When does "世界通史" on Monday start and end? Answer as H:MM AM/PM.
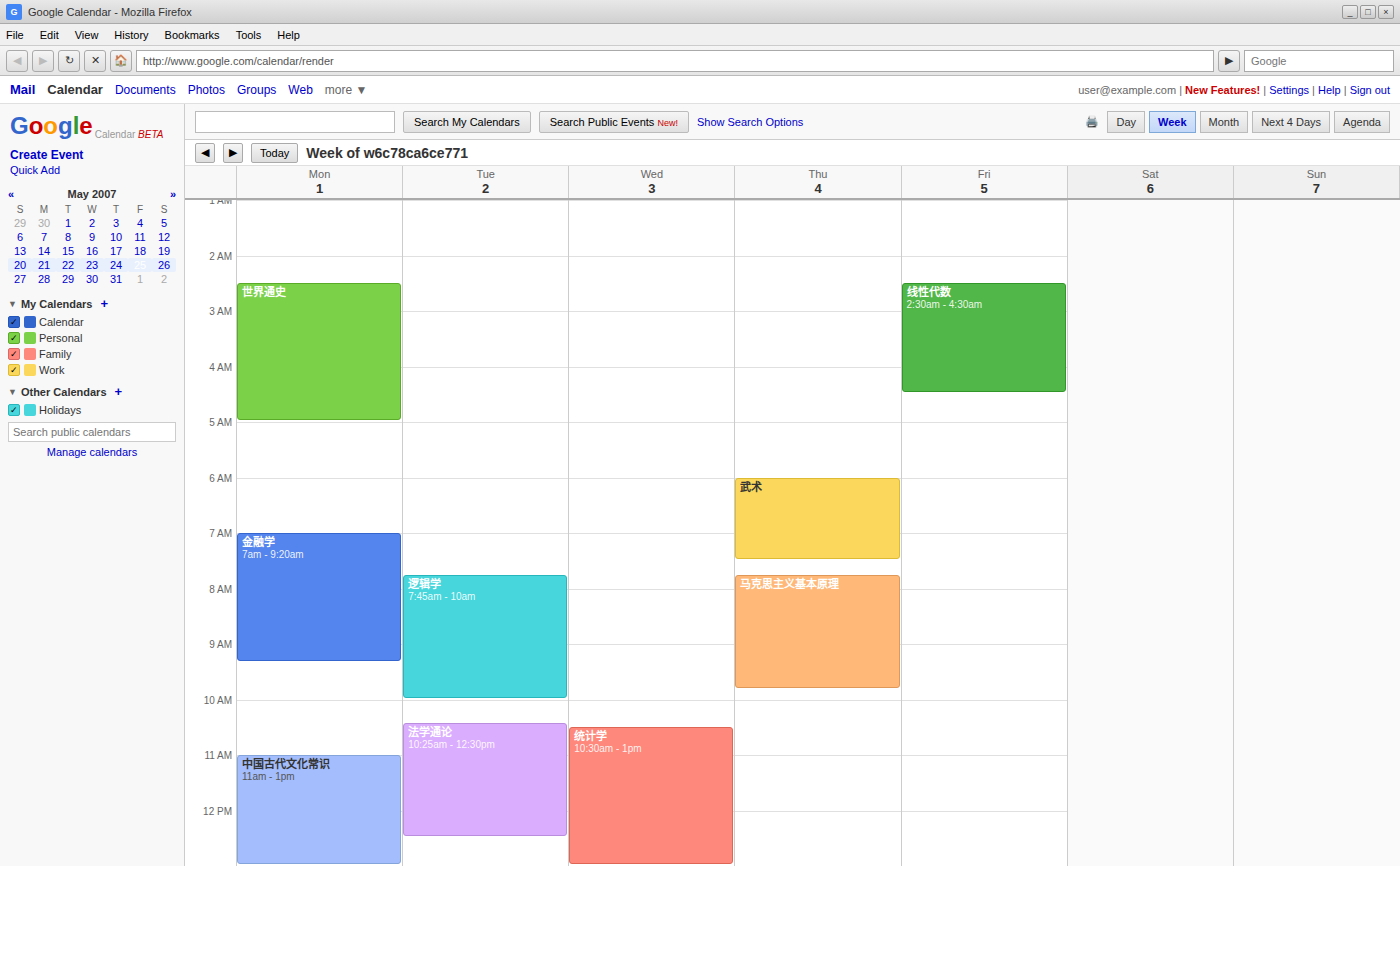
2:30 AM to 5:00 AM